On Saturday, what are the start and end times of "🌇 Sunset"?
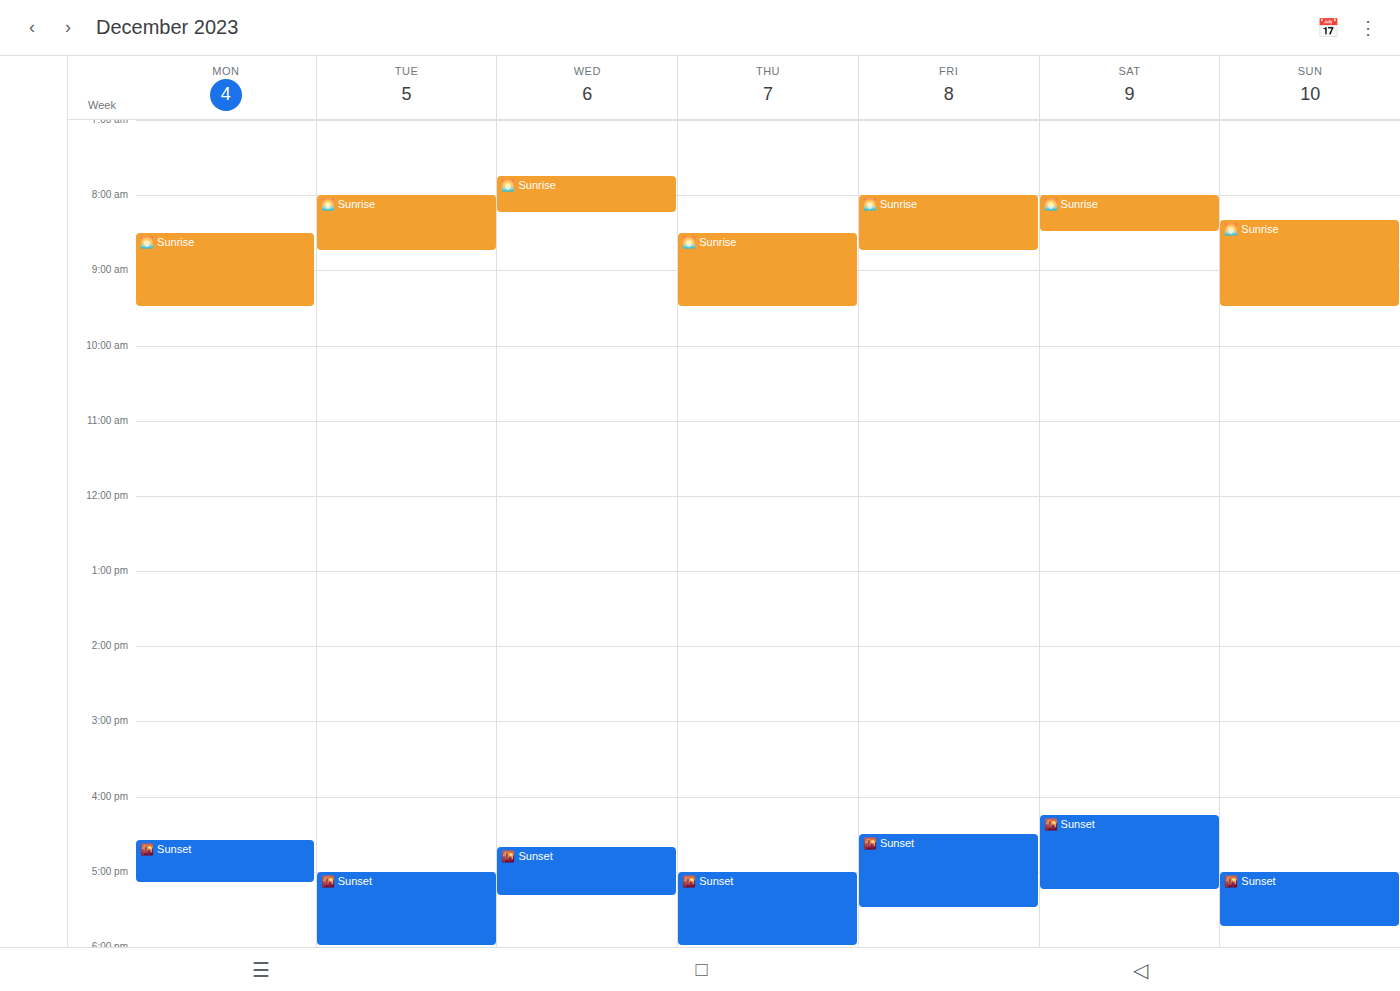
4:15 PM to 5:15 PM